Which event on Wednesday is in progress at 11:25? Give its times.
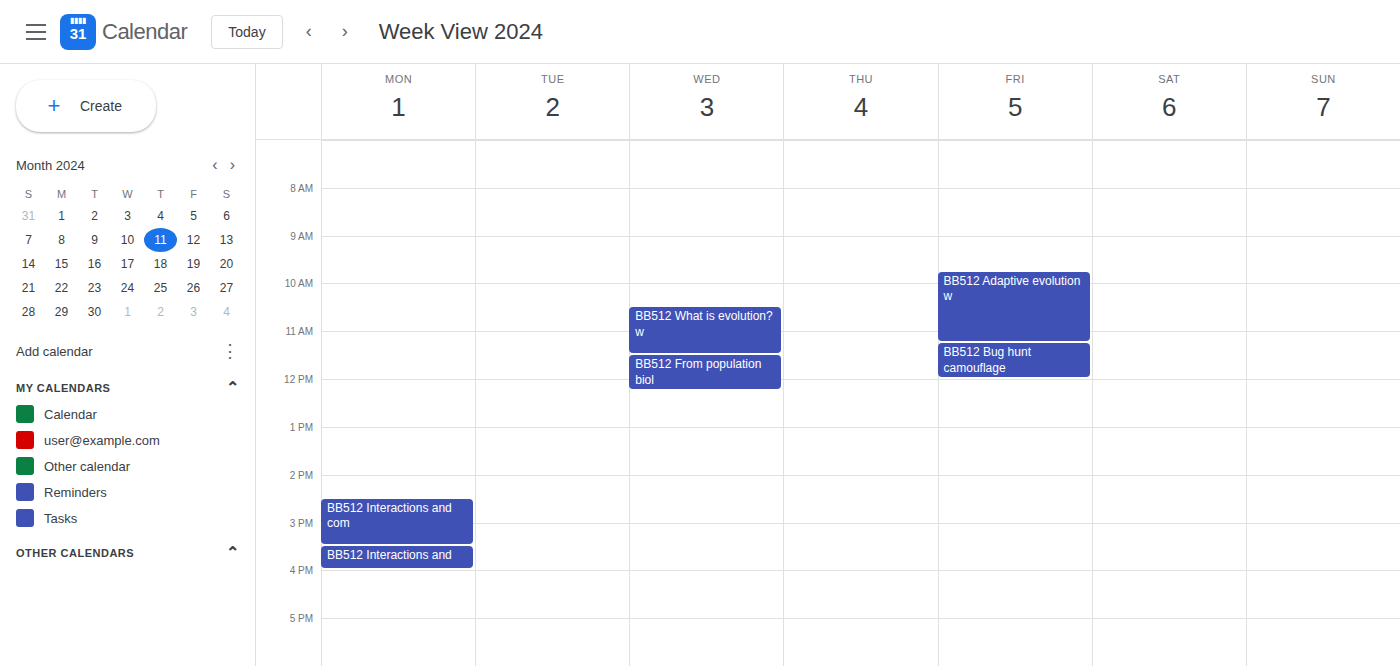
"BB512 What is evolution? w", 10:30 to 11:30